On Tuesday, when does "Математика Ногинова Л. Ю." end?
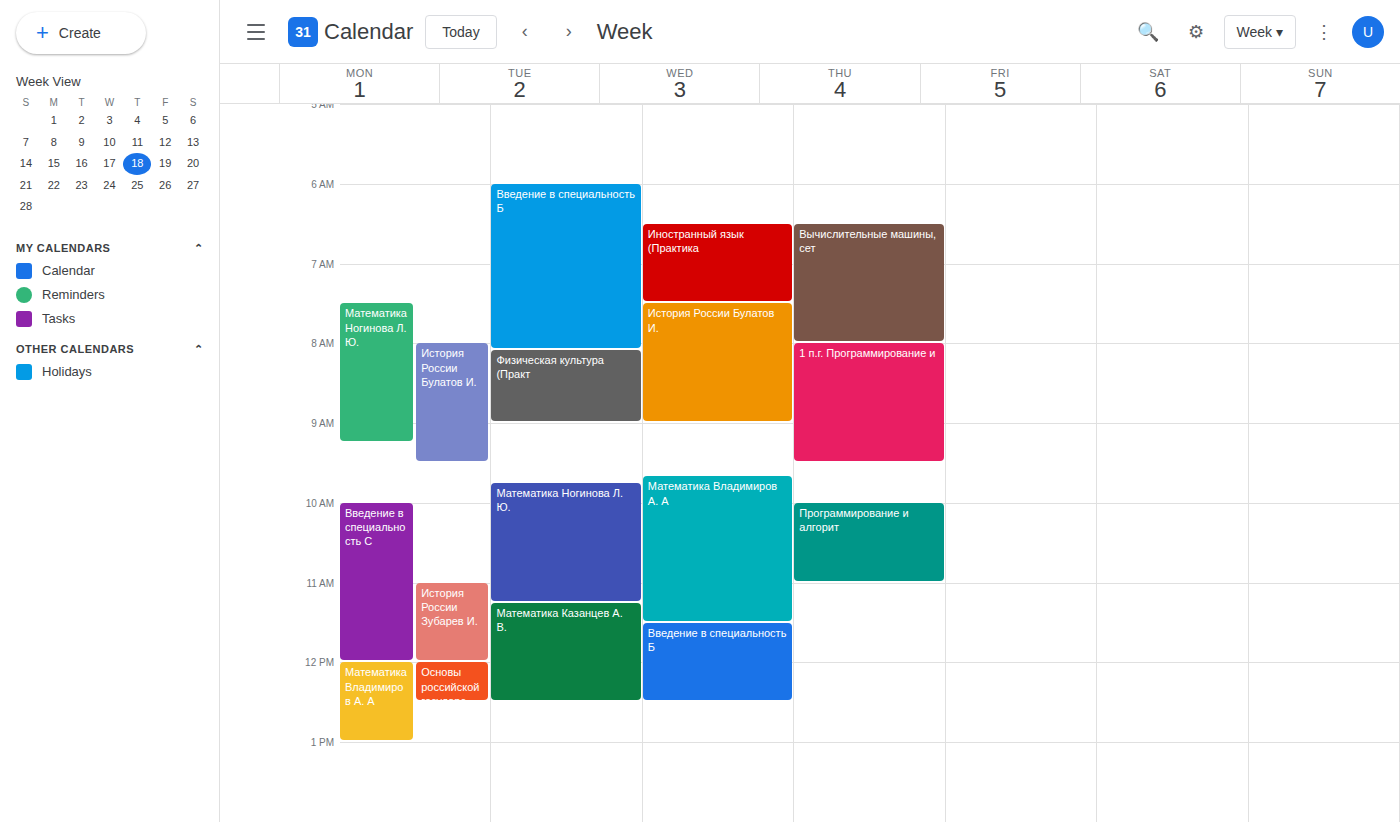
11:15 AM